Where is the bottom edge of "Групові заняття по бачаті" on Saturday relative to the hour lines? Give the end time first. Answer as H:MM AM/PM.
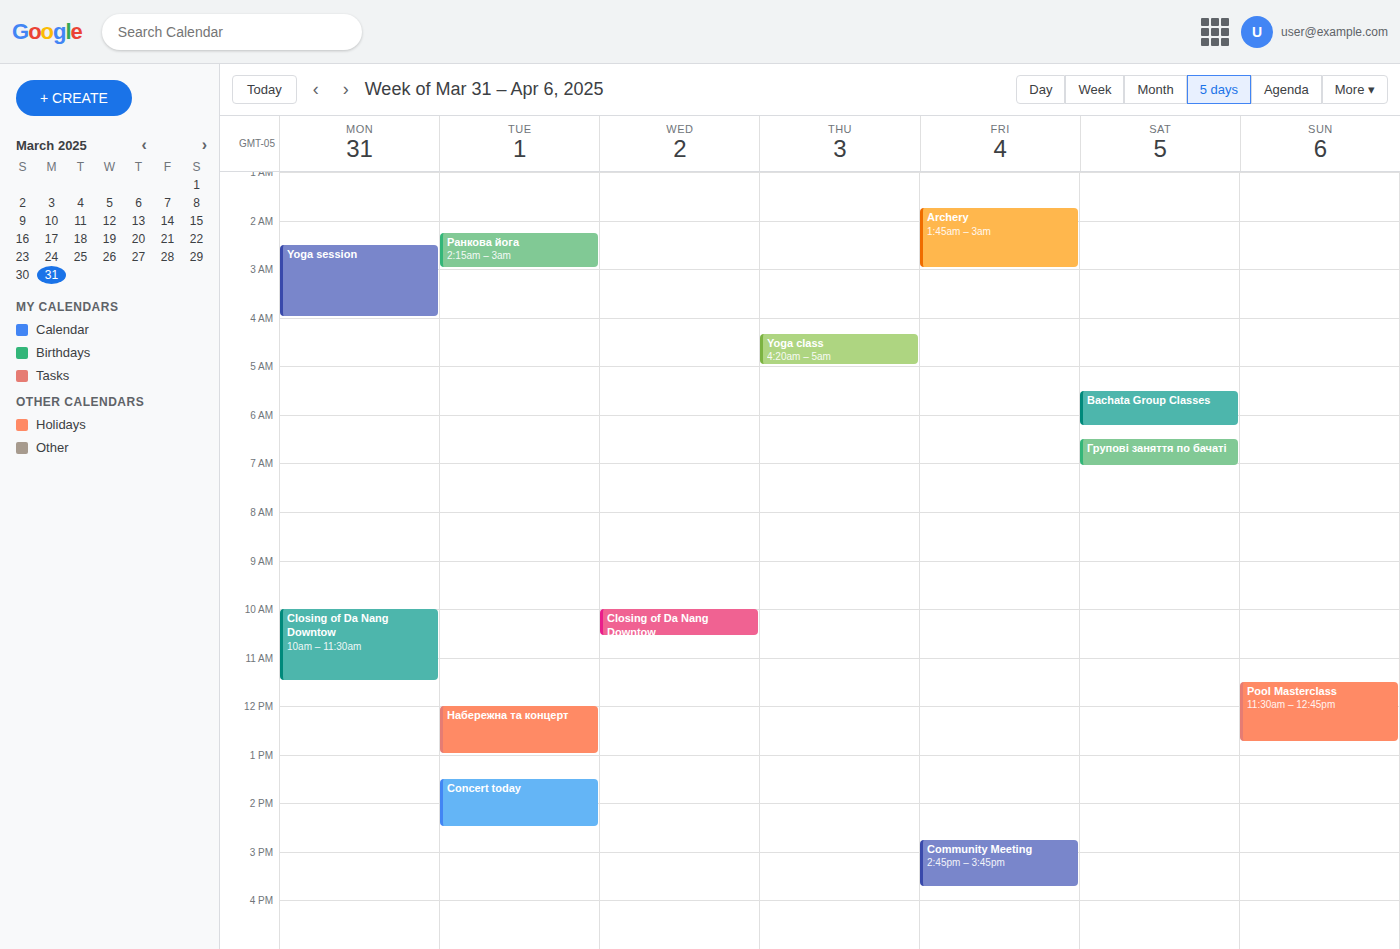
7:05 AM -- neither: 5 minutes below the 7 AM line and 55 minutes above the 8 AM line.